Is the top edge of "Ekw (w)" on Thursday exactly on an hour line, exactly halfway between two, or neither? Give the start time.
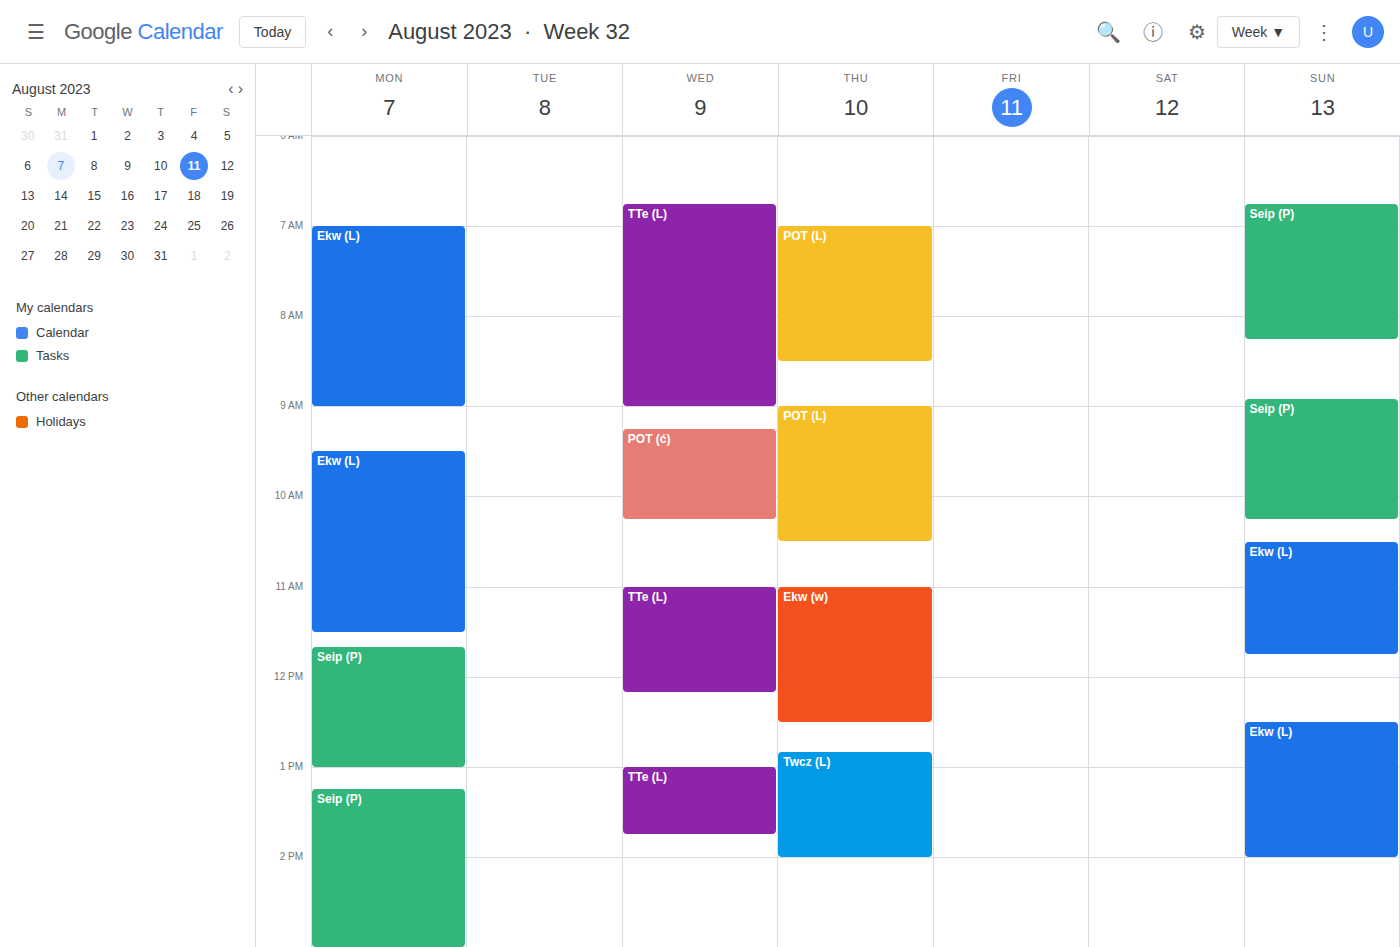
11:00 AM -- exactly on the 11 AM line.